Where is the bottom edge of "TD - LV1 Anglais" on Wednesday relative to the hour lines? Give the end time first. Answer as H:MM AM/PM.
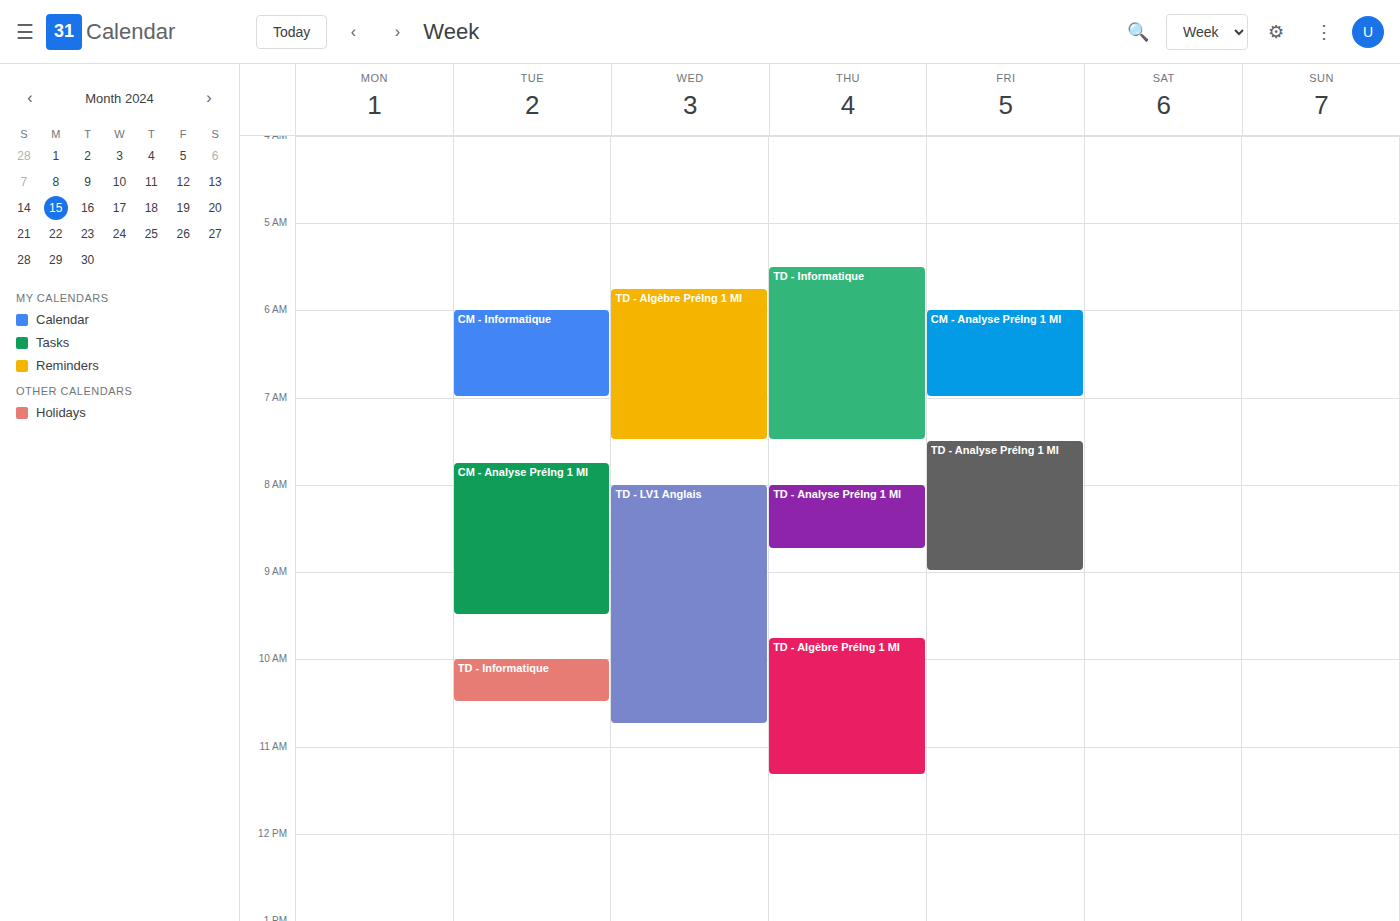
10:45 AM -- neither: three quarters of the way from the 10 AM line to the 11 AM line.